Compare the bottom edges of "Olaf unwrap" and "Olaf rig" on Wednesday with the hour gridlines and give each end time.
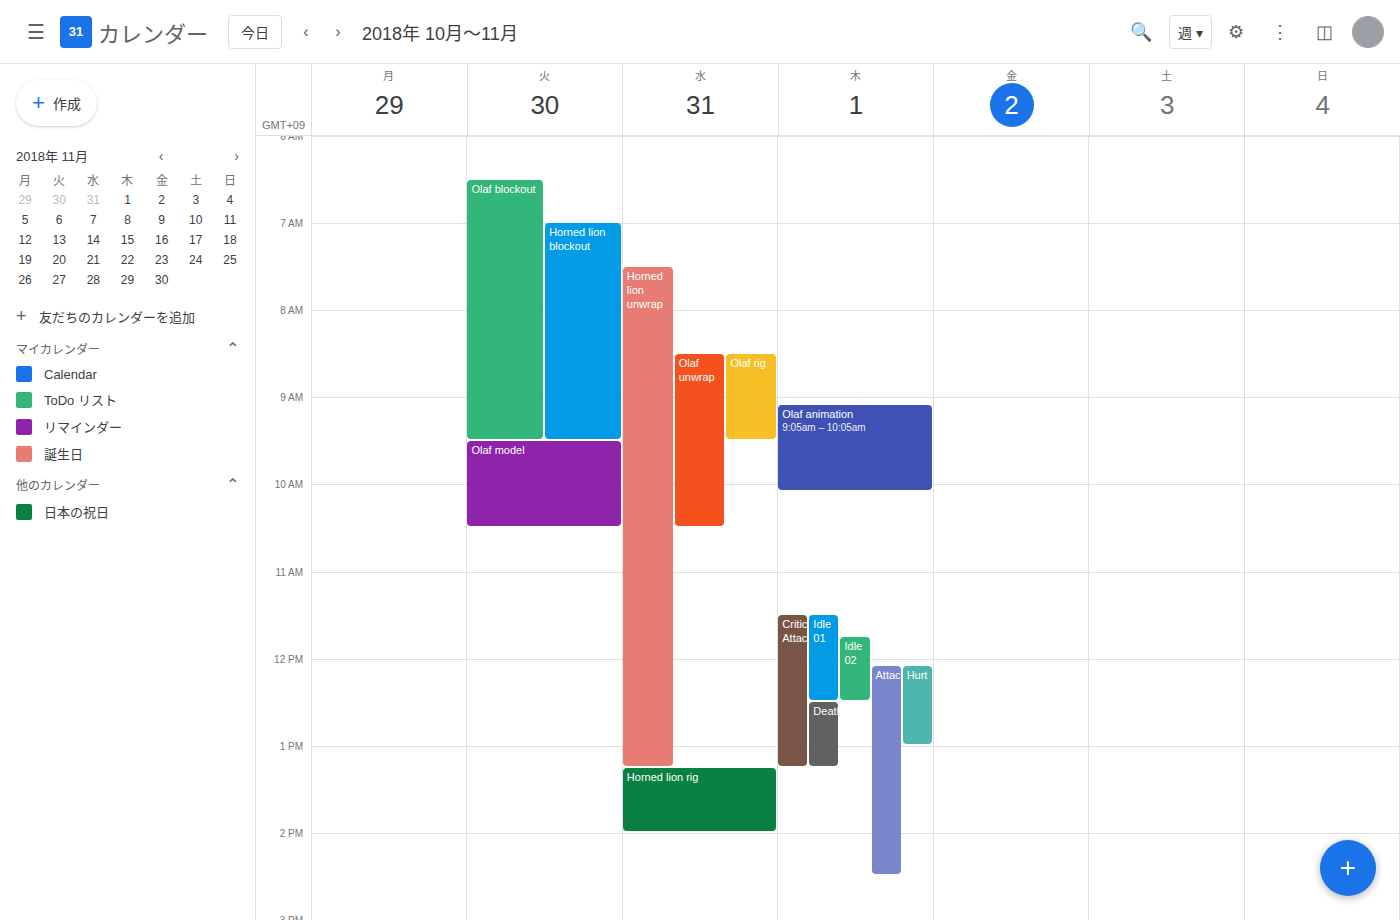
"Olaf unwrap": 10:30, halfway between the 10:00 and 11:00 lines. "Olaf rig": 09:30, halfway between the 09:00 and 10:00 lines.